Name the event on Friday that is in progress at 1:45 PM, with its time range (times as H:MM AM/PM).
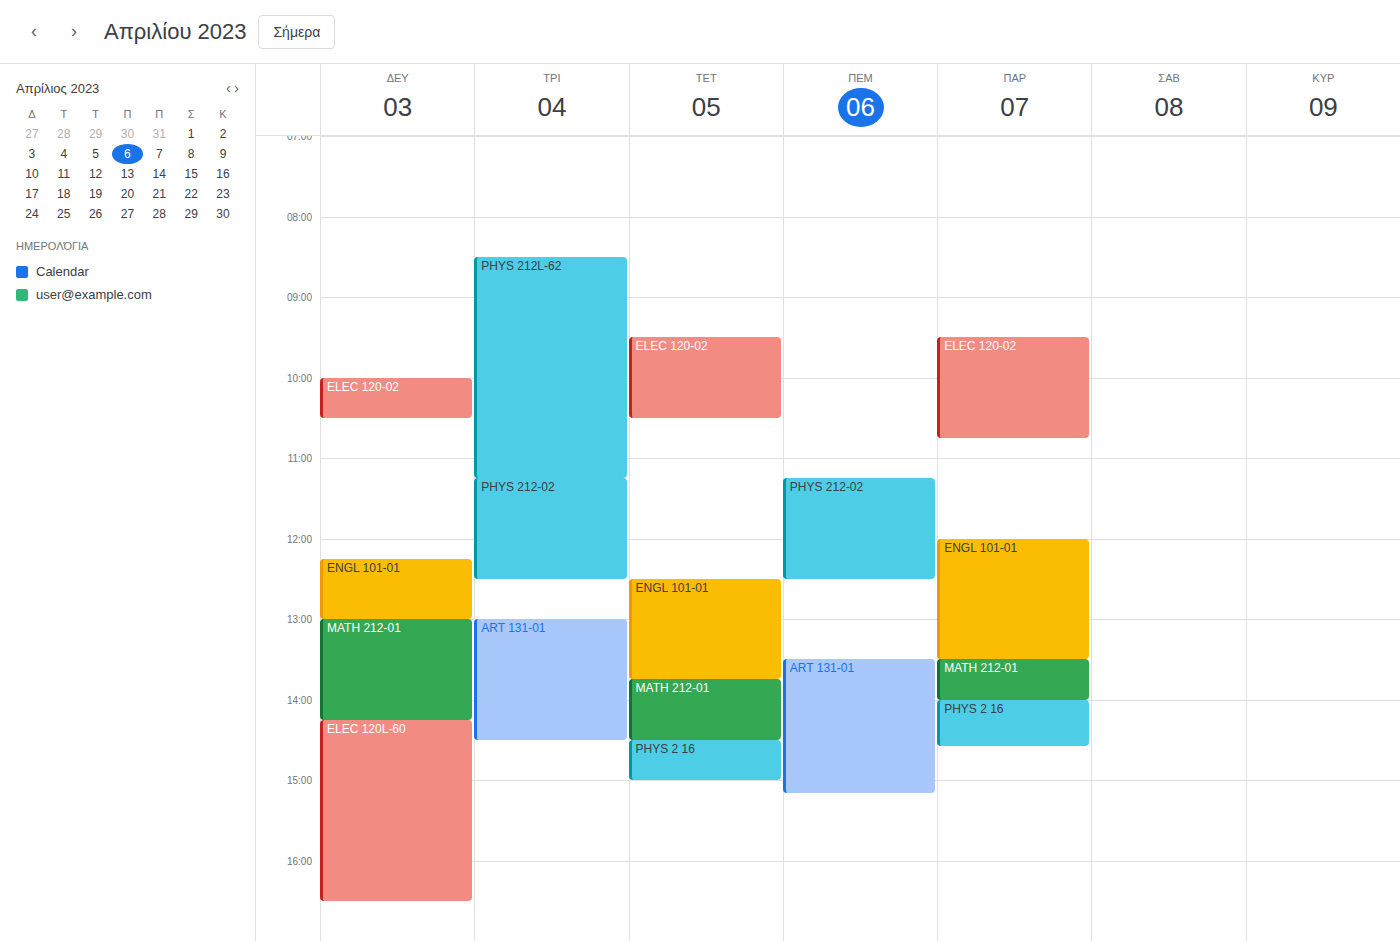
"MATH 212-01", 1:30 PM to 2:00 PM